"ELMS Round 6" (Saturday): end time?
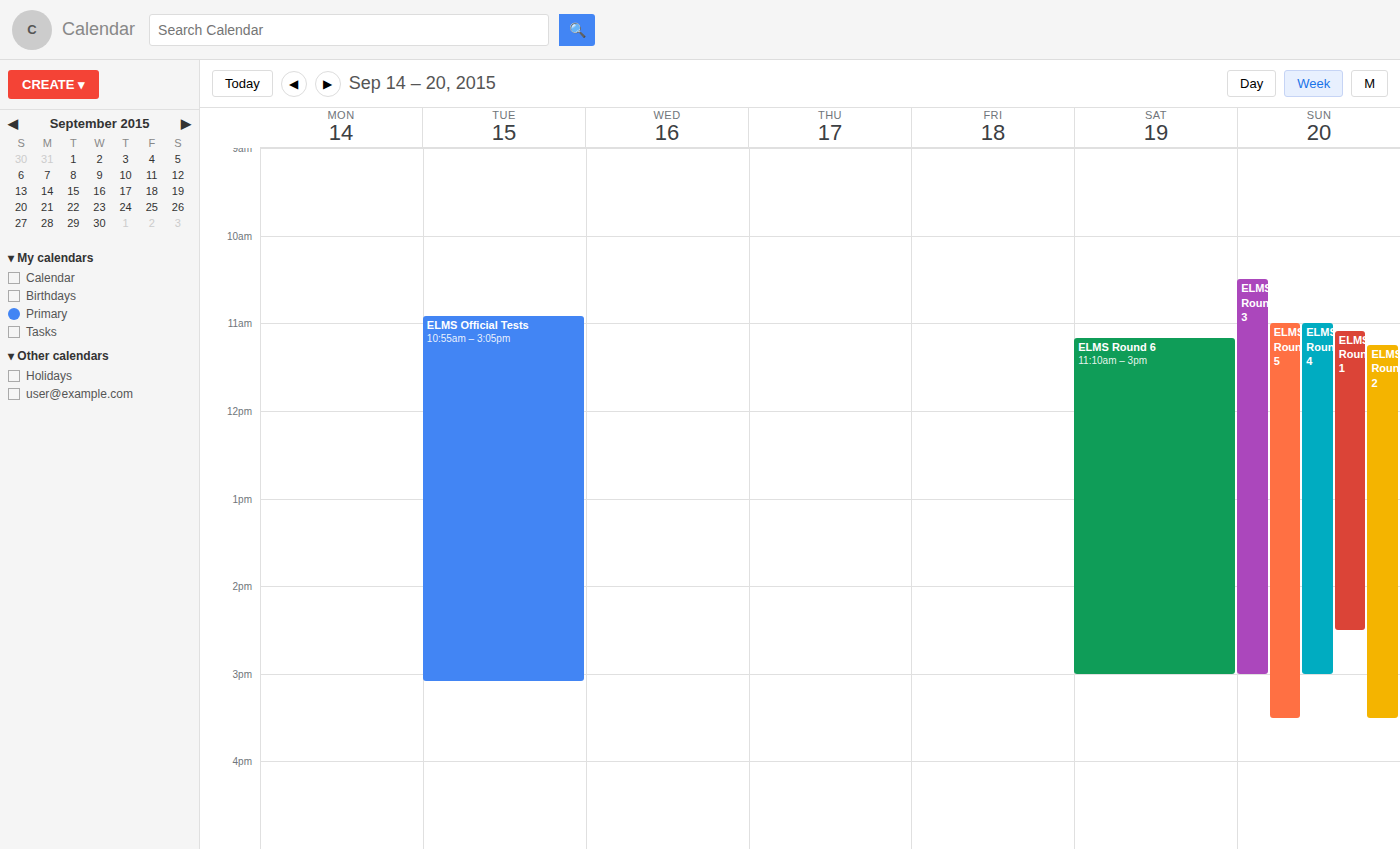
15:00